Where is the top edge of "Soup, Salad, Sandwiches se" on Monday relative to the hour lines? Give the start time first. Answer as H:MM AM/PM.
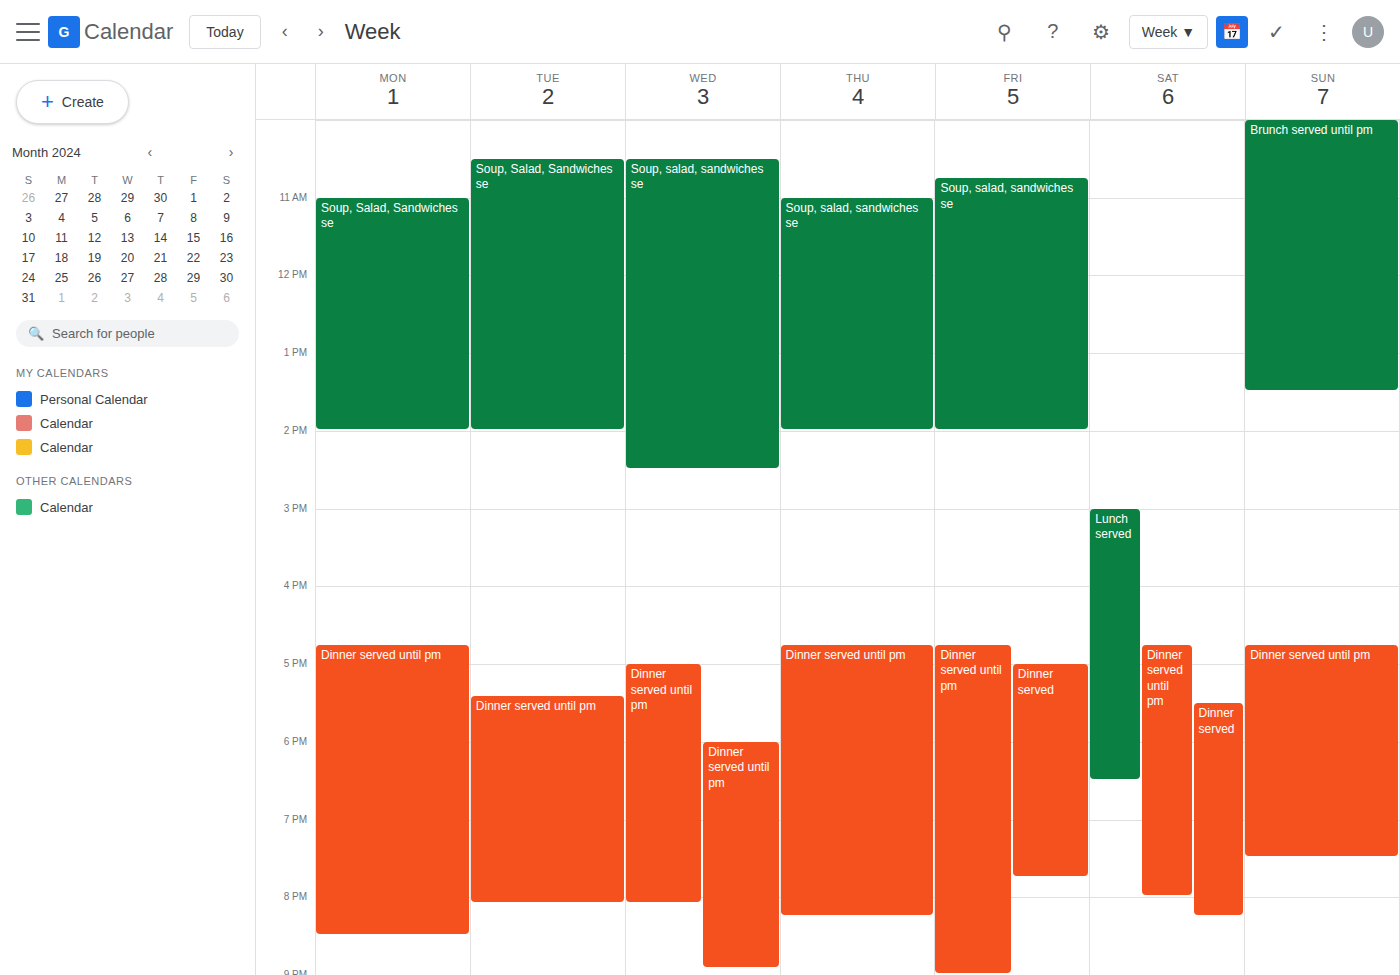
11:00 AM -- exactly on the 11 AM line.